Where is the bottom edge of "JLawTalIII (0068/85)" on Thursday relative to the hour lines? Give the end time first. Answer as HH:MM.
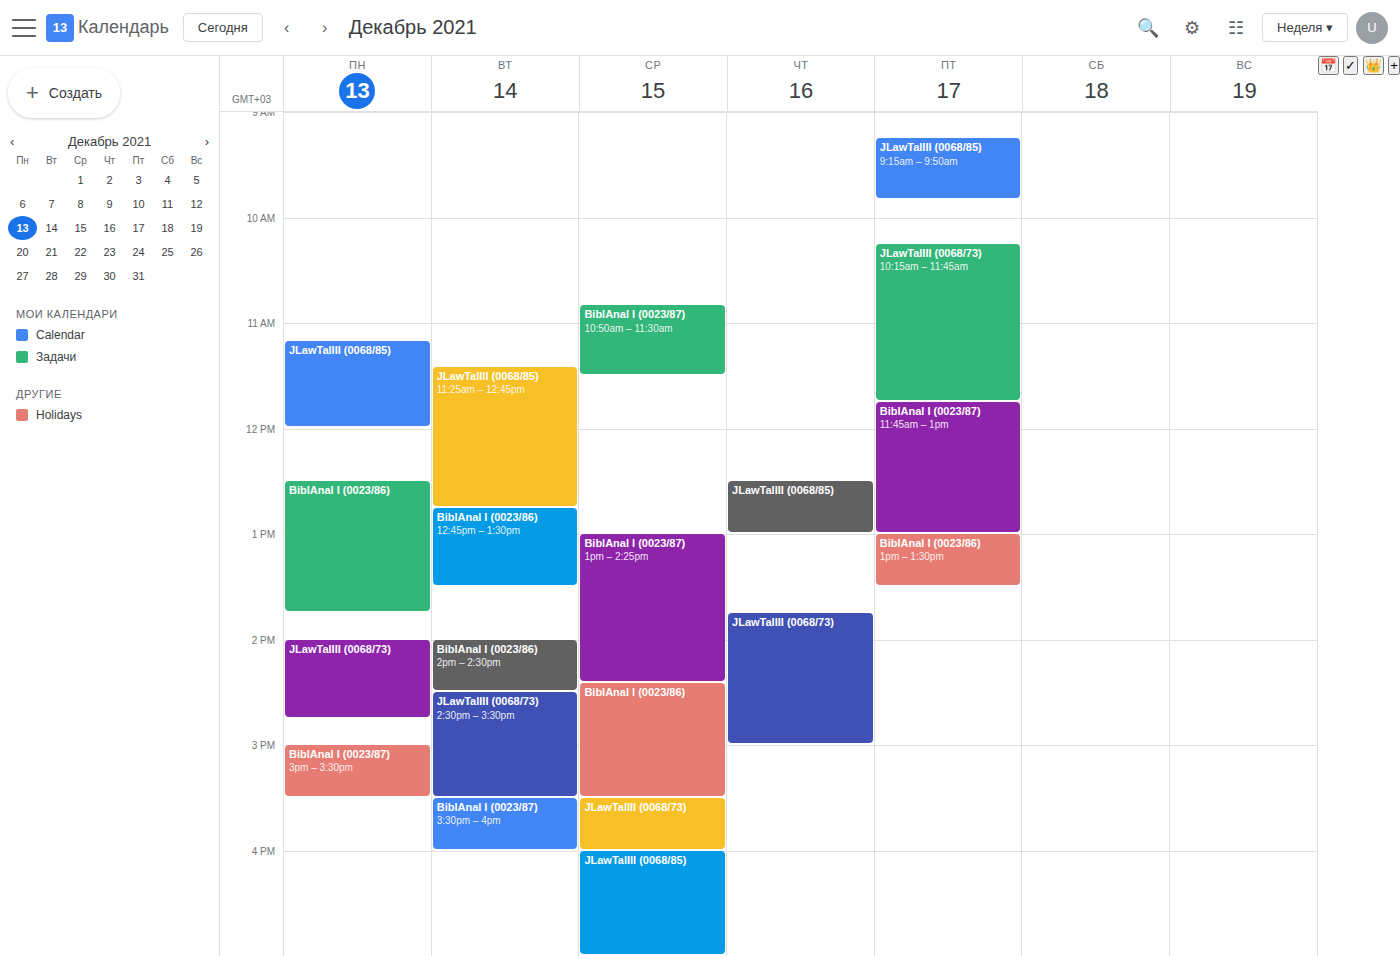
13:00 -- exactly on the 13:00 line.